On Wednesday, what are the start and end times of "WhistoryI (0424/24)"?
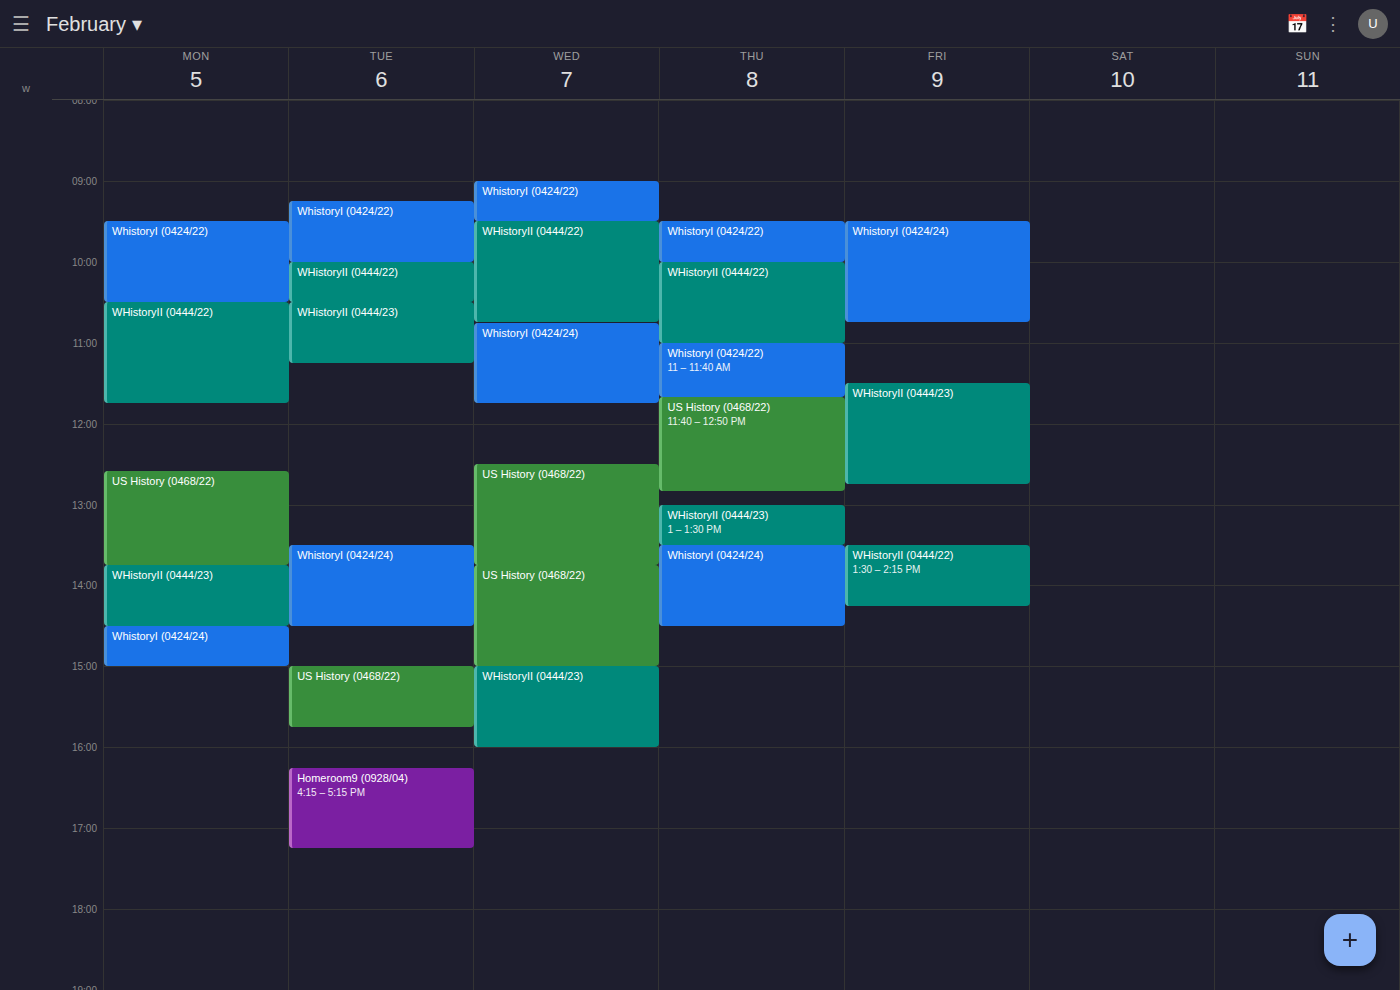
10:45 AM to 11:45 AM